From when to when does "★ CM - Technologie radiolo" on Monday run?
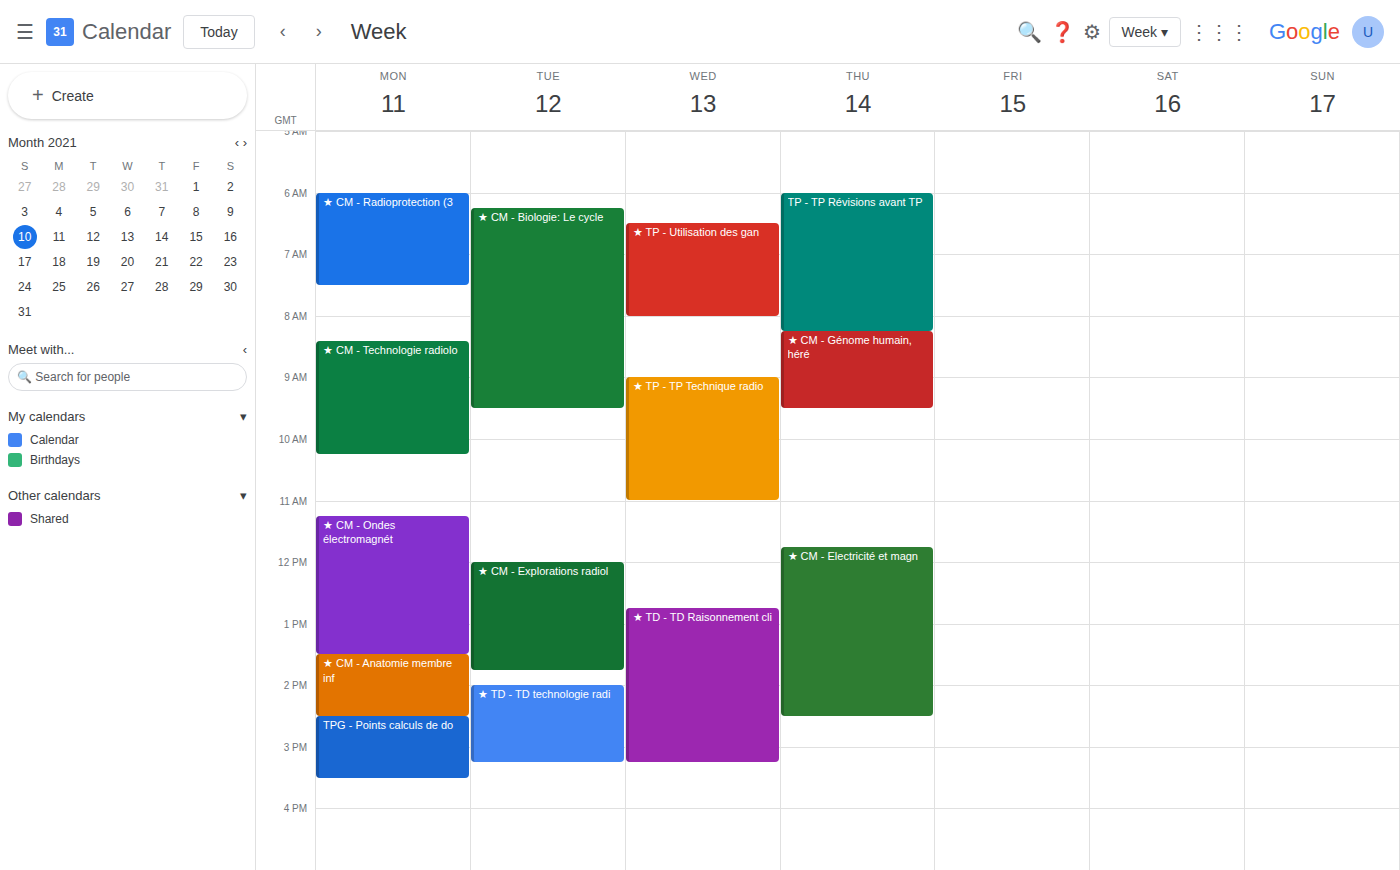
8:25 AM to 10:15 AM